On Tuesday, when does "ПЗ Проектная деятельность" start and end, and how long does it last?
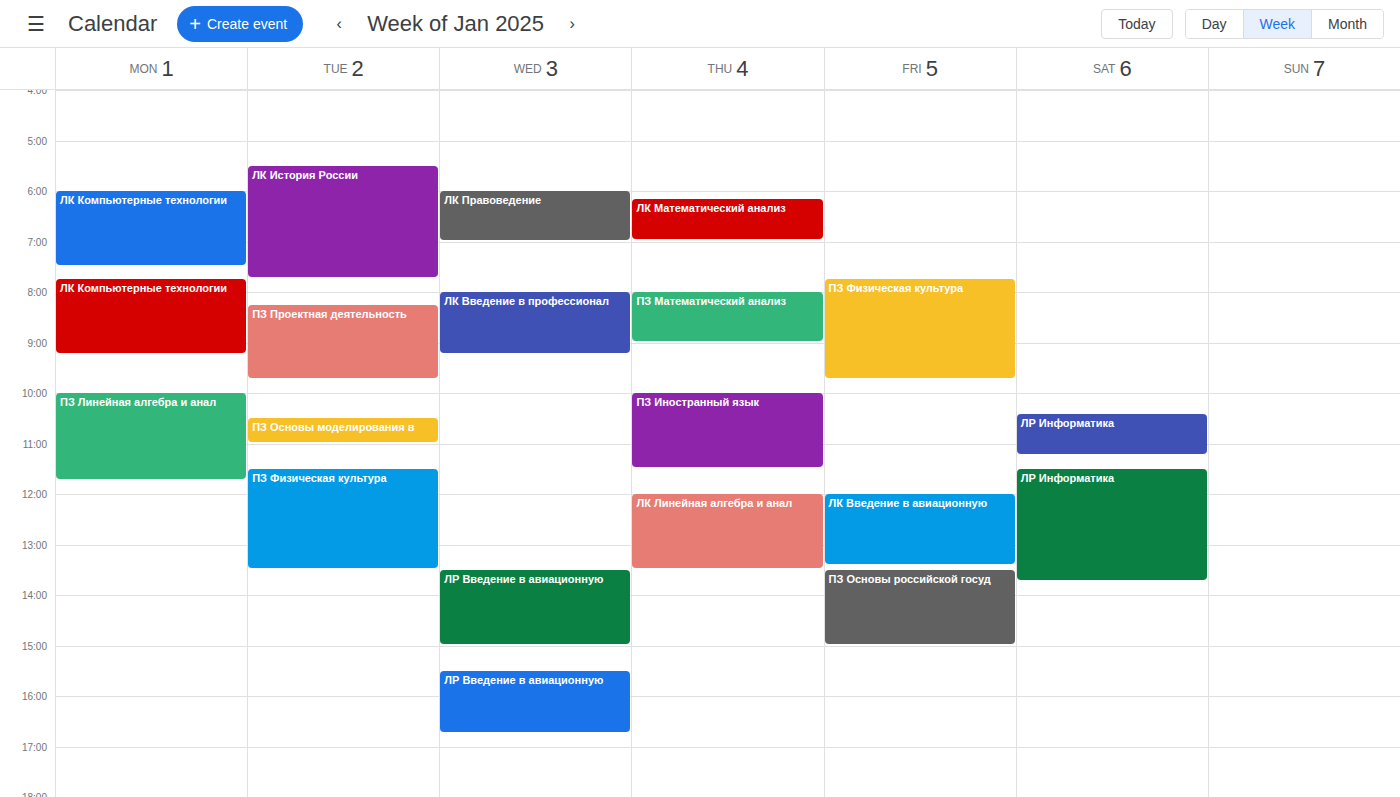
8:15 AM to 9:45 AM, 1 hour 30 minutes